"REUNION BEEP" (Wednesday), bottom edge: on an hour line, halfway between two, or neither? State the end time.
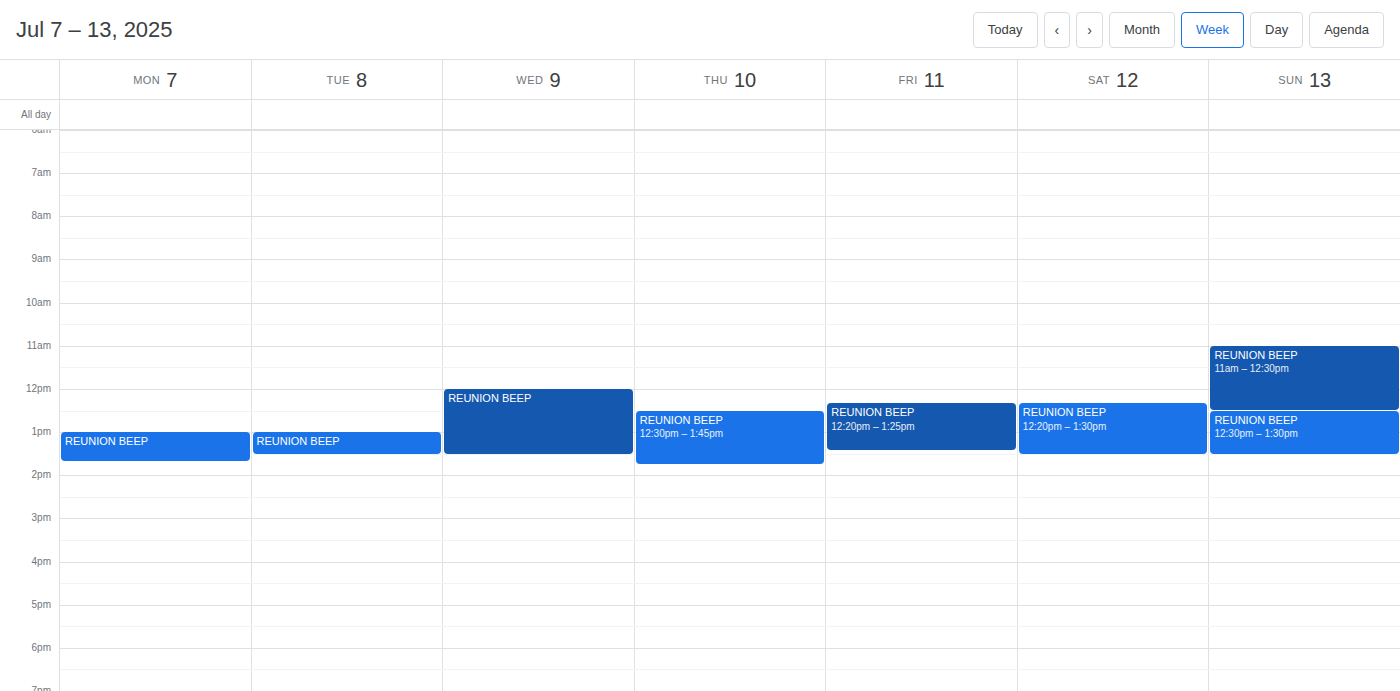
1:30 PM -- halfway between the 1 PM and 2 PM lines.